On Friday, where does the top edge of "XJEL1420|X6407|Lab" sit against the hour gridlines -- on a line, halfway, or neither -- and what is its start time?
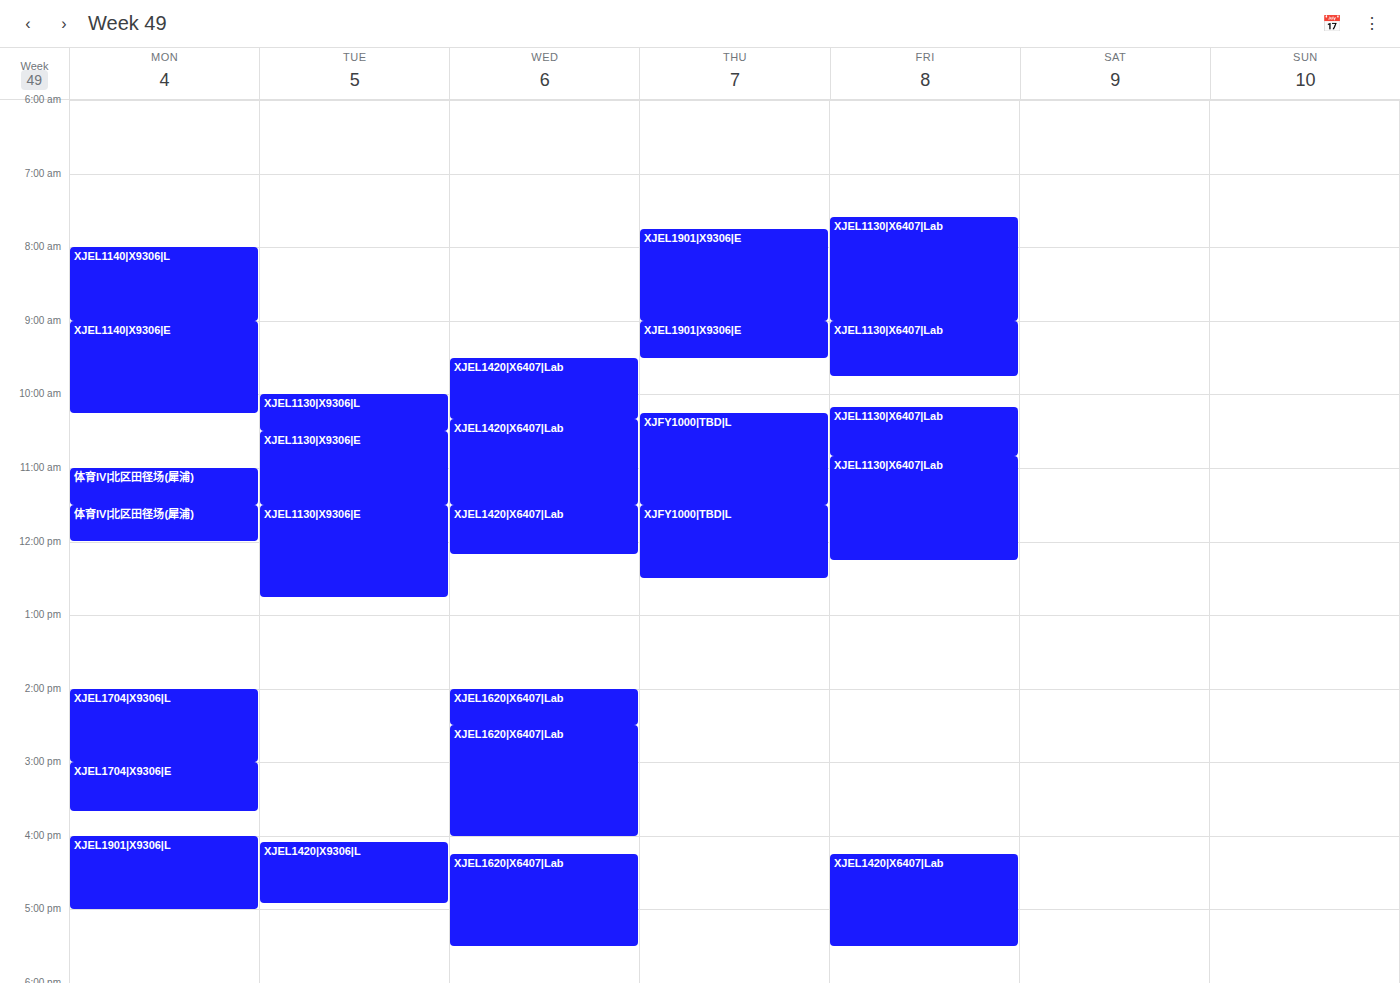
4:15 PM -- neither: a quarter of the way from the 4 PM line to the 5 PM line.